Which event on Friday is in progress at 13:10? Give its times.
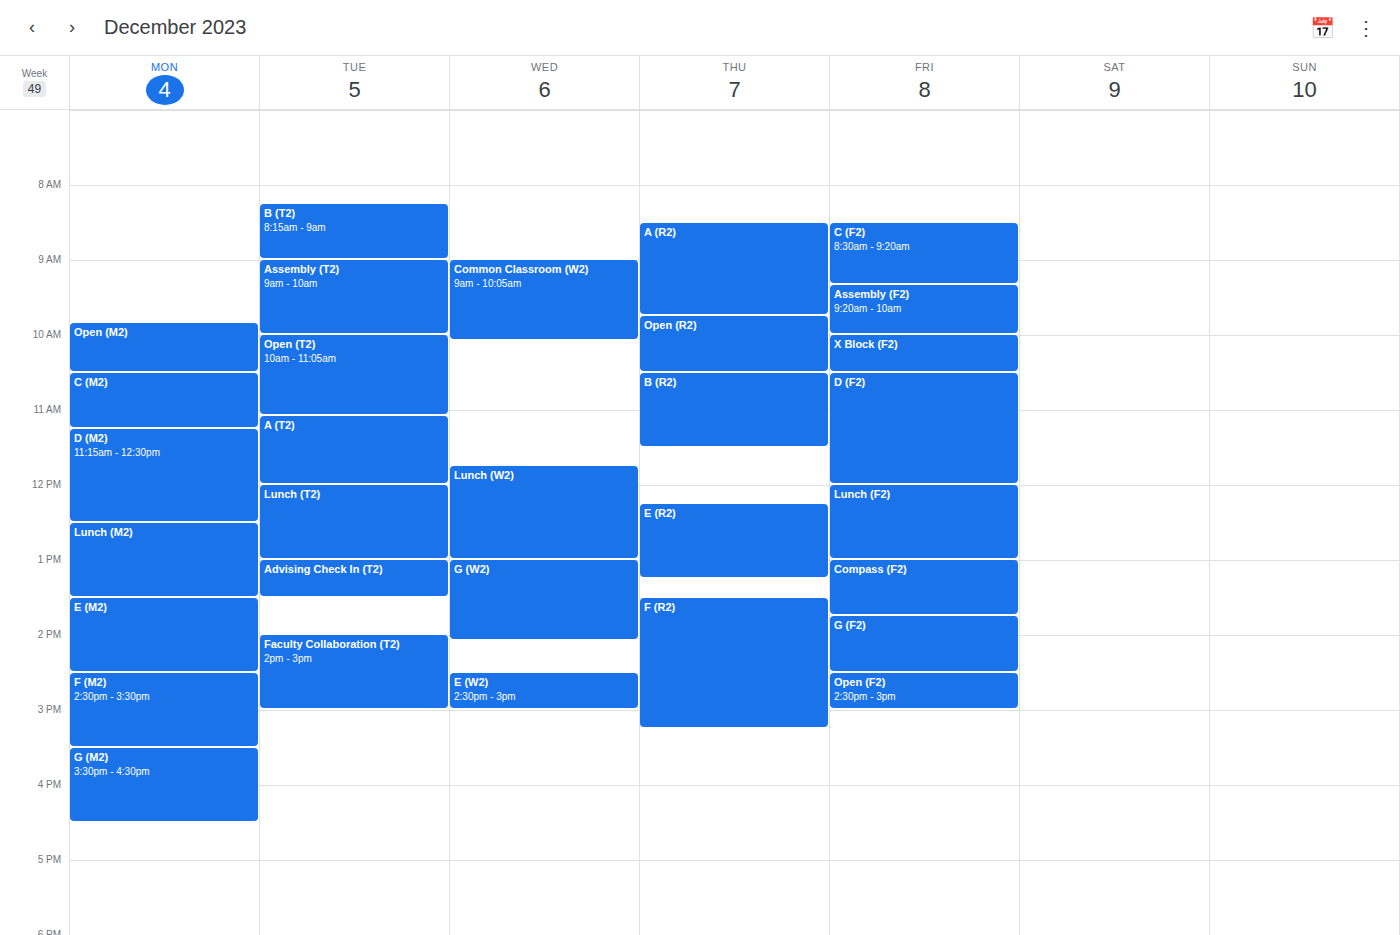
"Compass (F2)", 13:00 to 13:45